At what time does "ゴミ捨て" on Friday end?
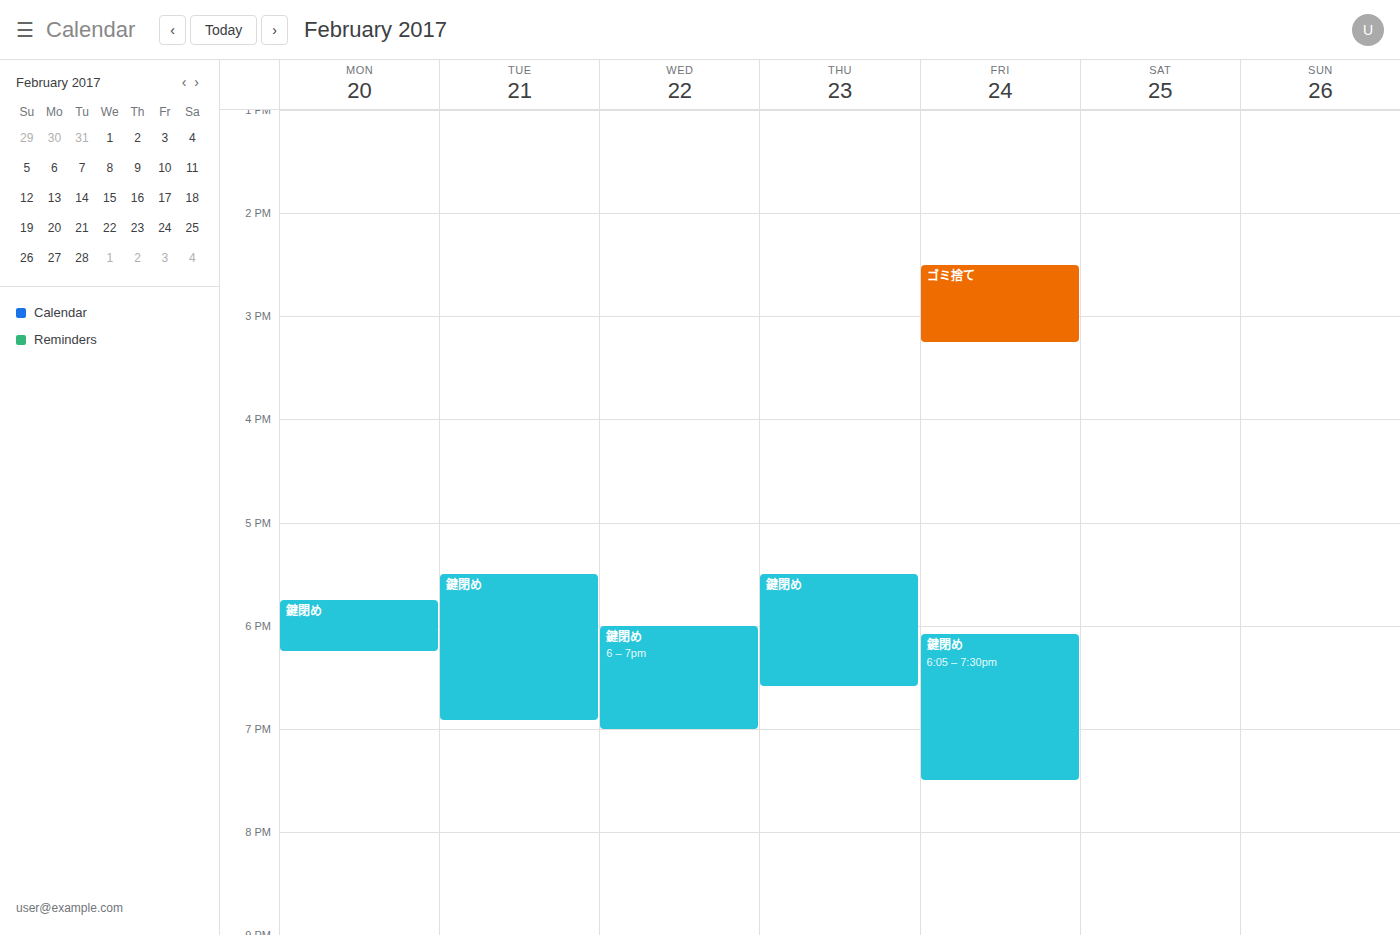
3:15 PM